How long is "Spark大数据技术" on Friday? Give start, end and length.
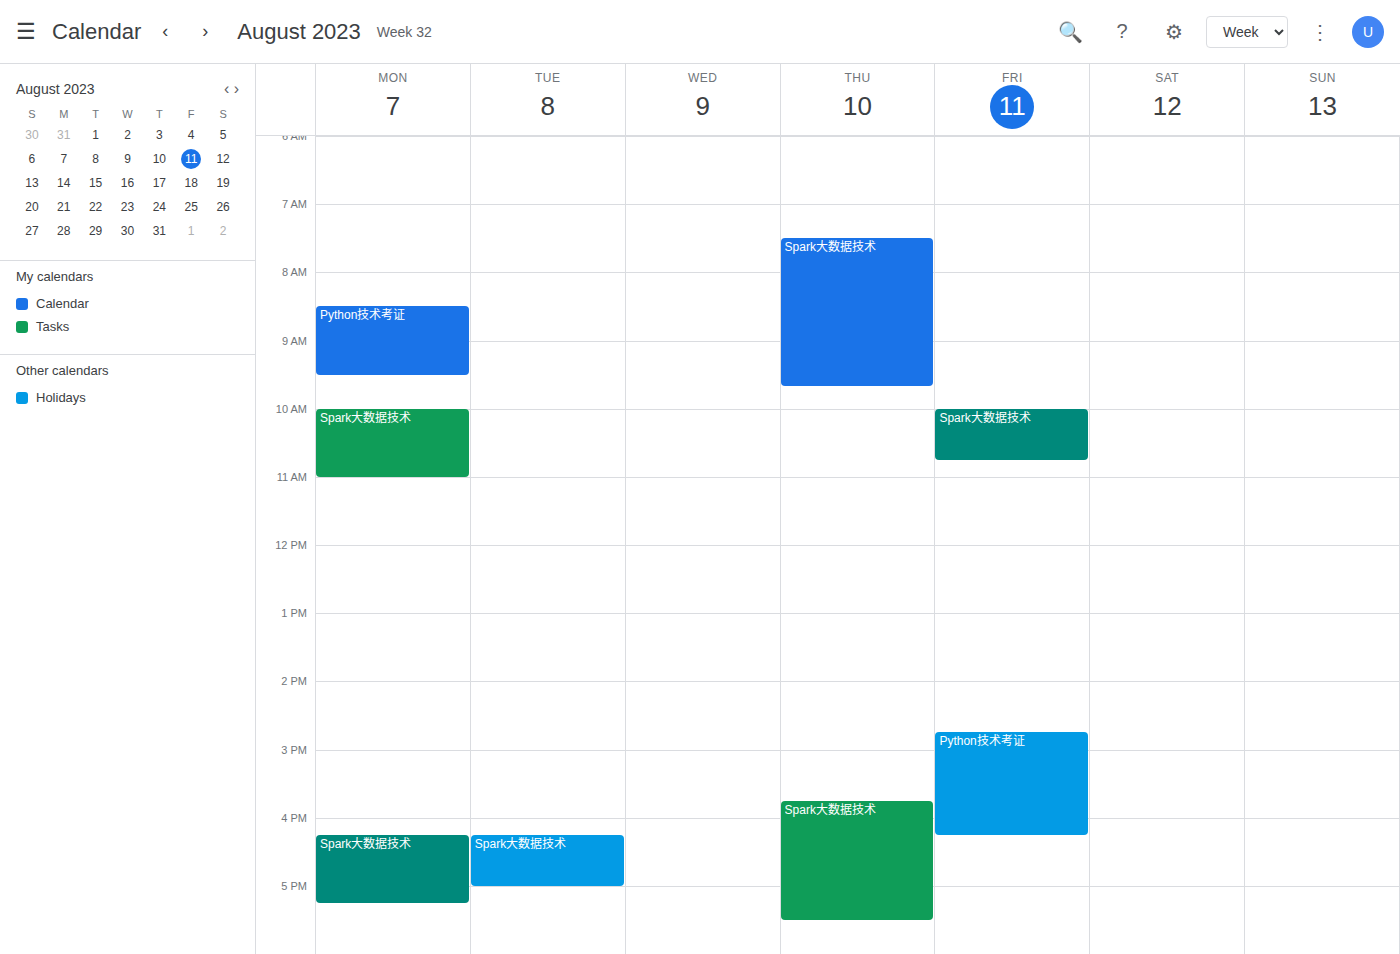
10:00 AM to 10:45 AM, 45 minutes